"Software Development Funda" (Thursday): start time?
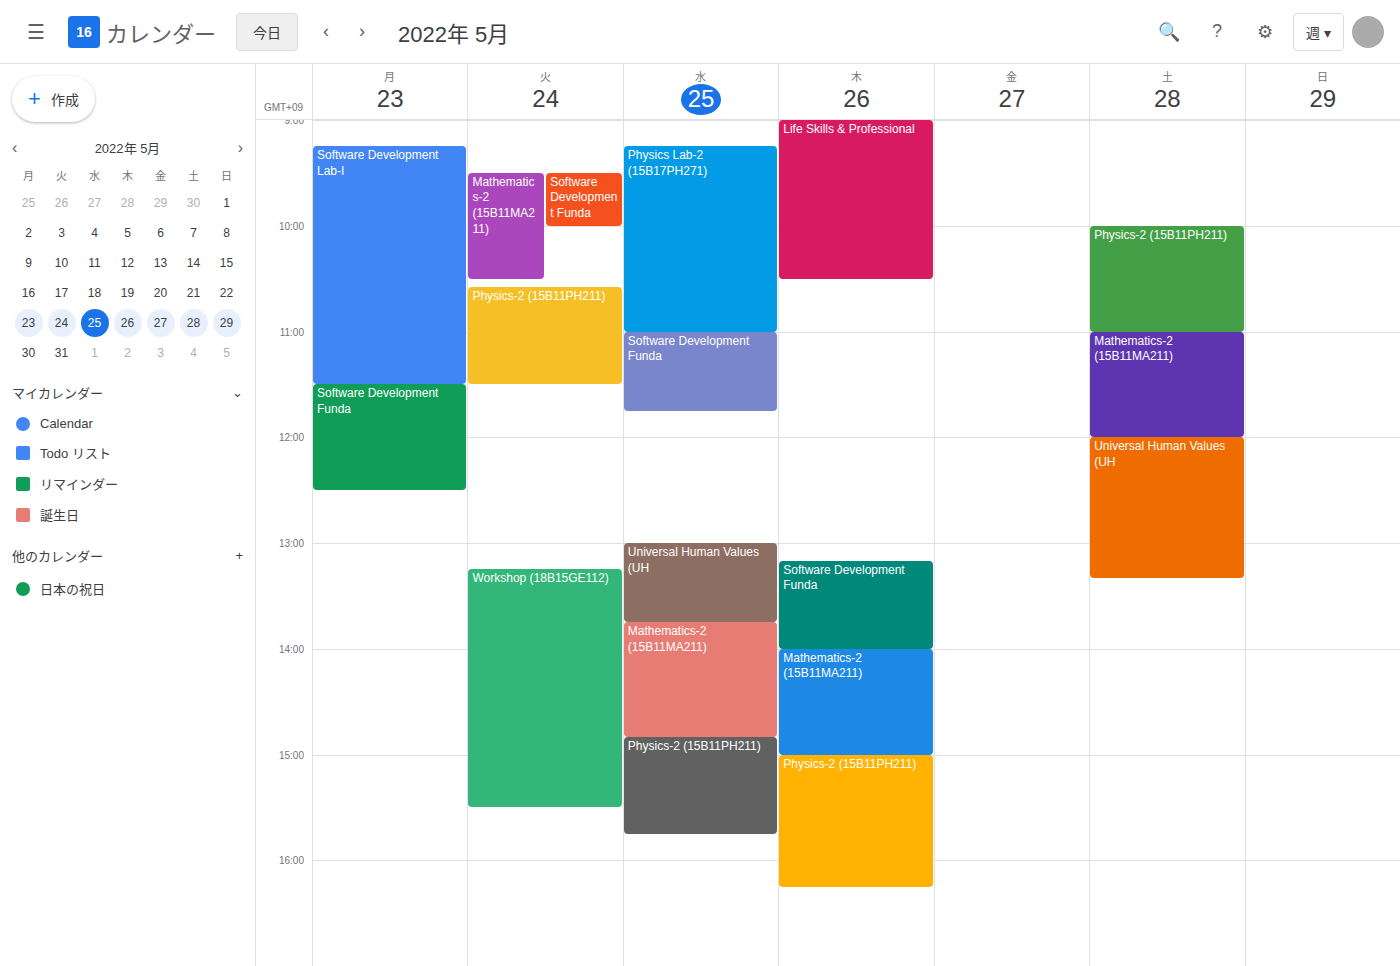
1:10 PM